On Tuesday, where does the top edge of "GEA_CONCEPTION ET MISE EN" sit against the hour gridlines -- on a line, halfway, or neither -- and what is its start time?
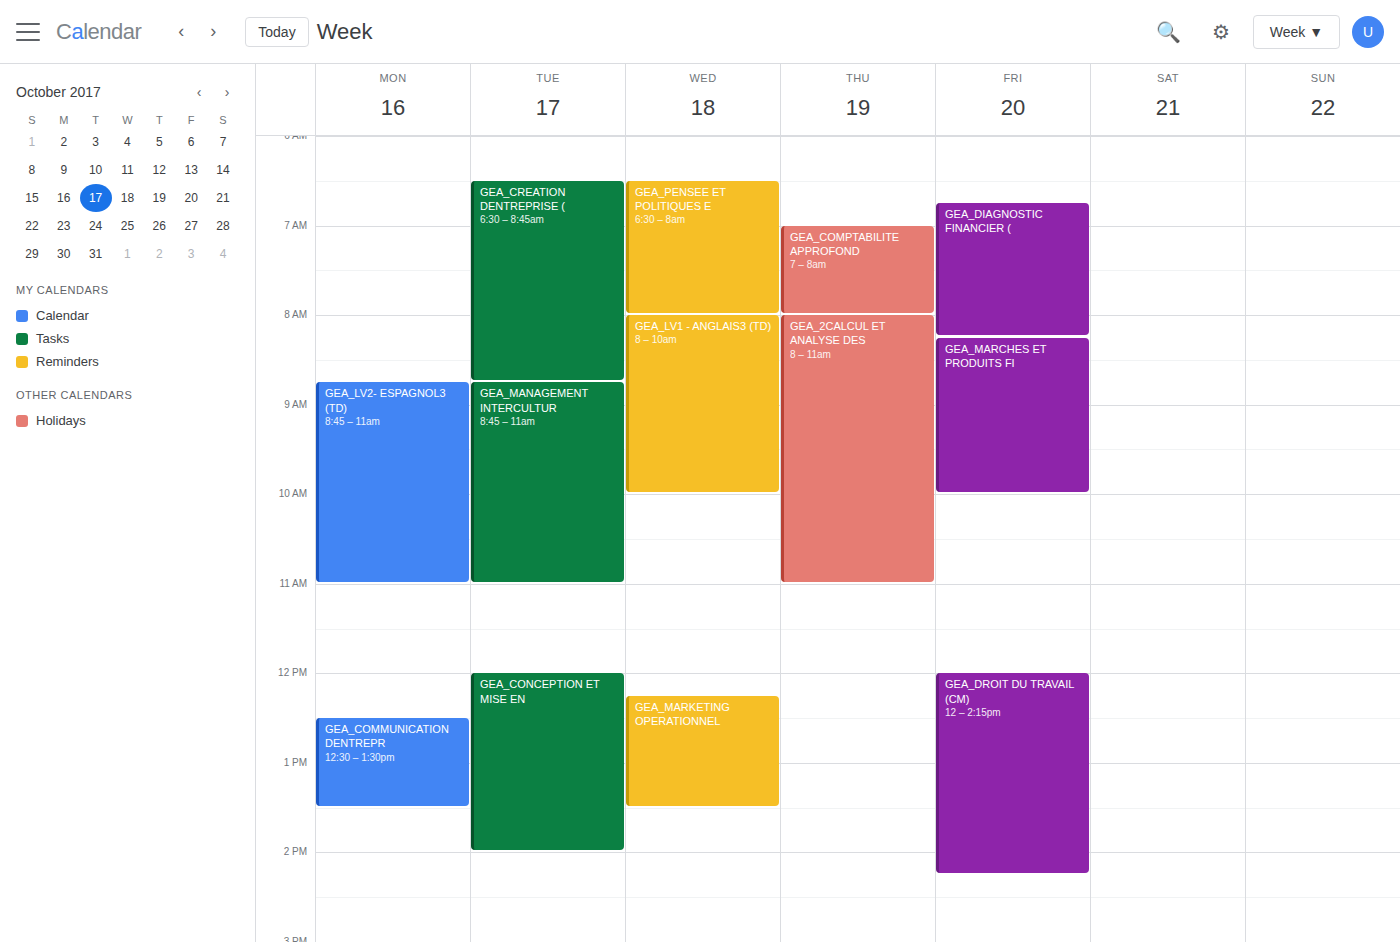
12:00 -- exactly on the 12:00 line.